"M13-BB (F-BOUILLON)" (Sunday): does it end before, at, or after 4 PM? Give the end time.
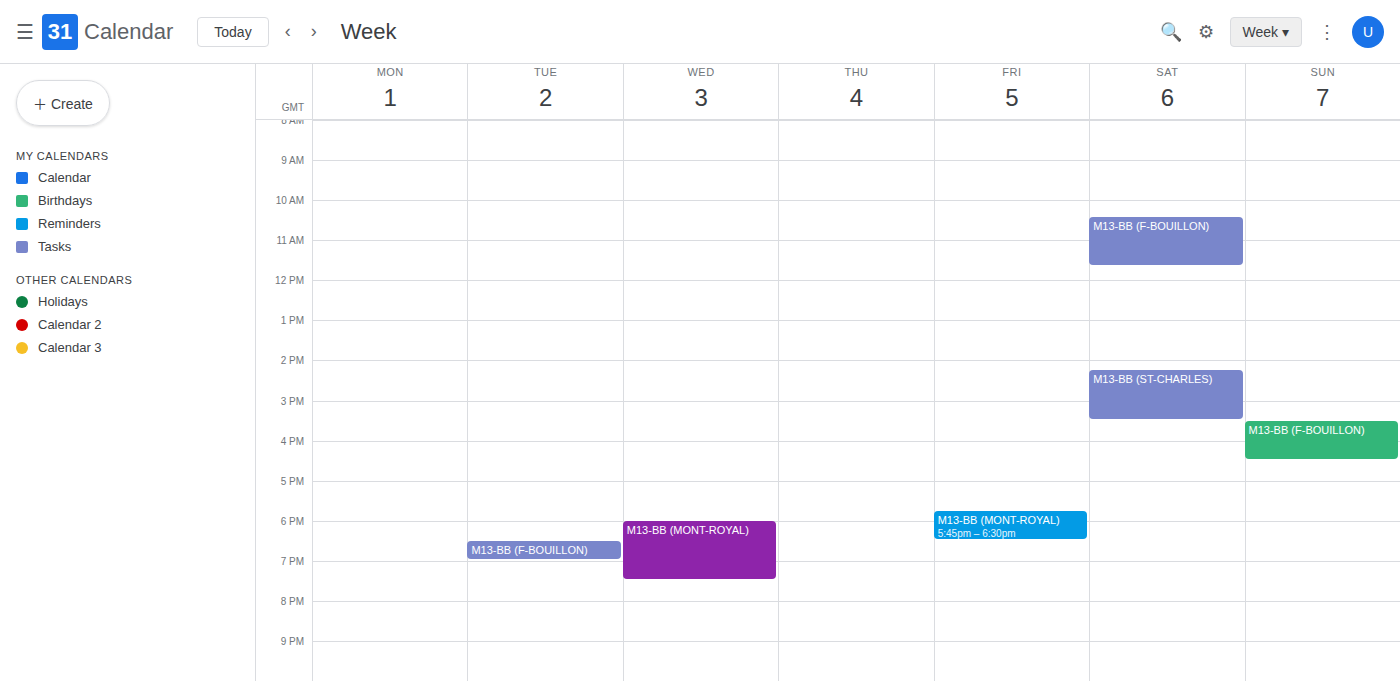
4:30 PM -- after 4 PM, 30 minutes below the 4 PM line.